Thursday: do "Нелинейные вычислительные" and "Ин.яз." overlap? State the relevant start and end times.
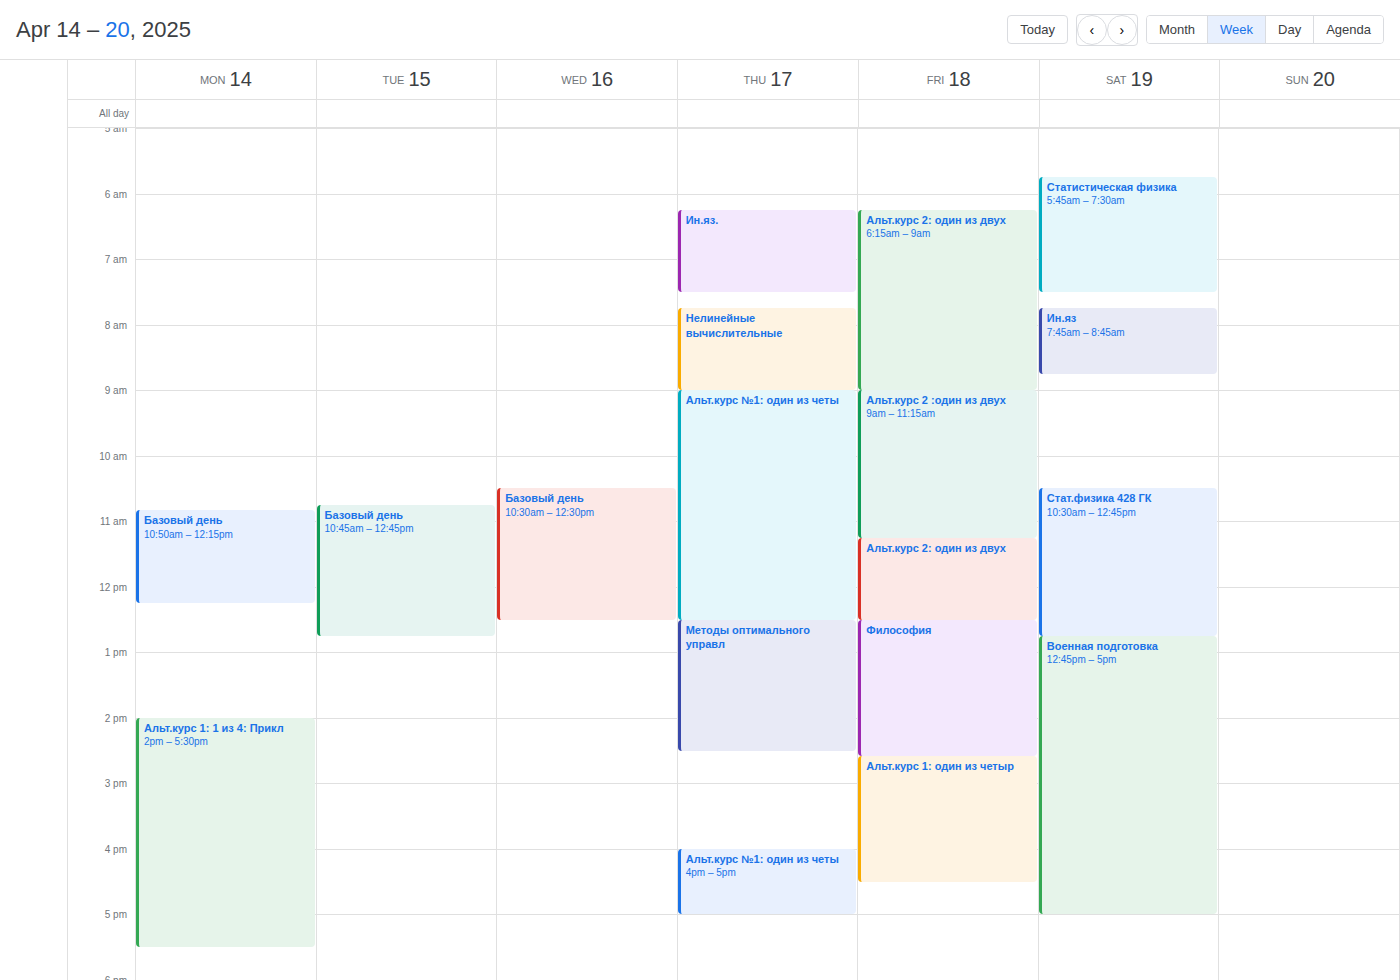
"Ин.яз." ends at 7:30 AM and "Нелинейные вычислительные" starts at 7:45 AM -- no overlap.